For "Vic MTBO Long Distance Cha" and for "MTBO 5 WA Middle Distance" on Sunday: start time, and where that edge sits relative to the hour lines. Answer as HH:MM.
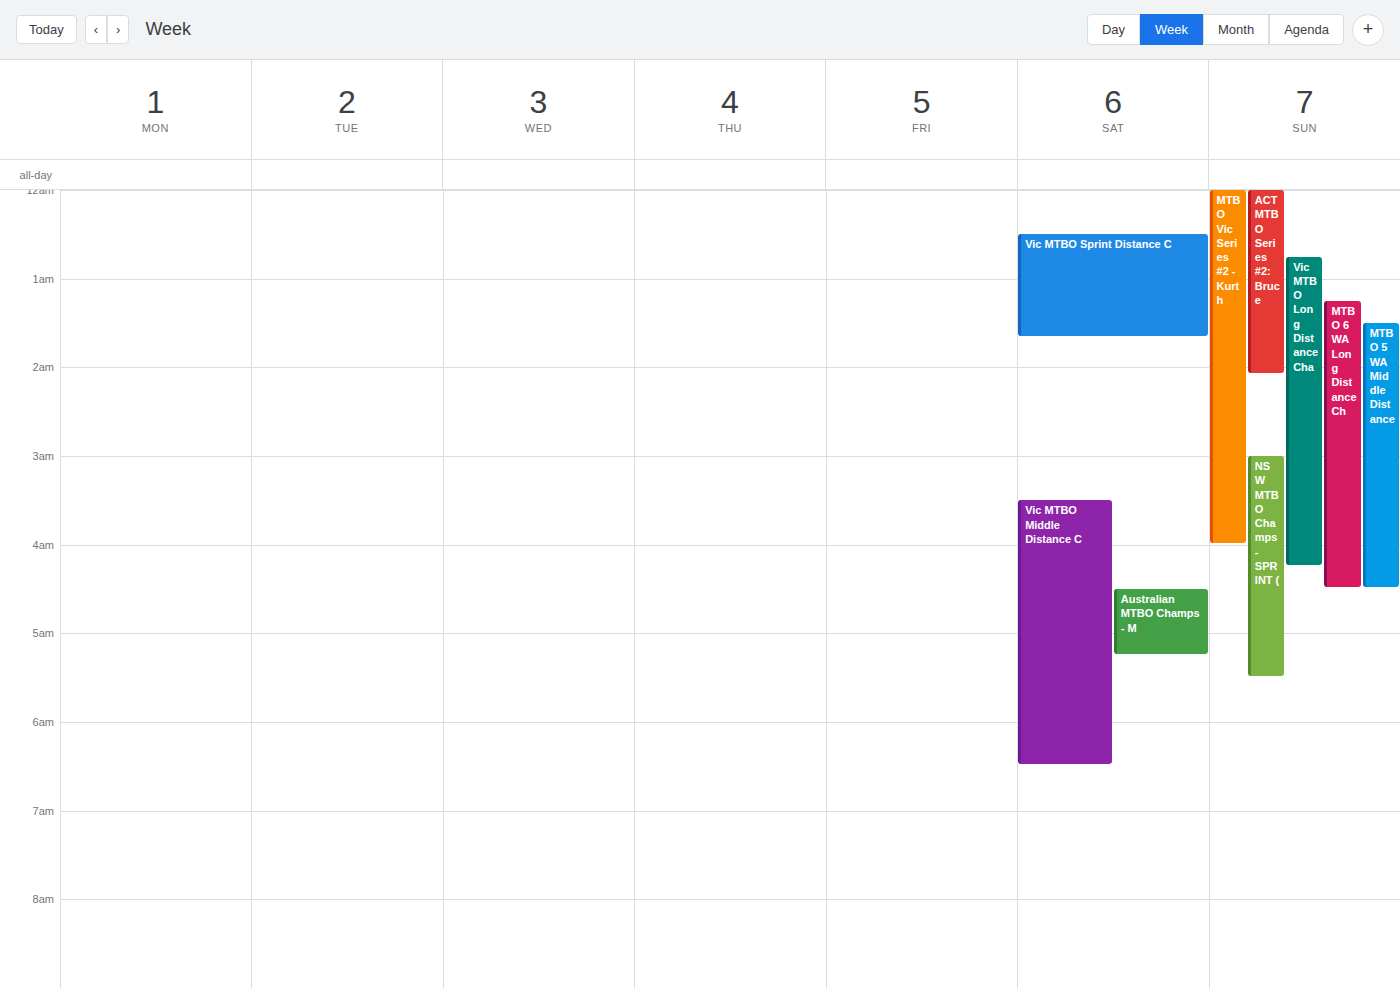
"Vic MTBO Long Distance Cha": 00:45, neither: three quarters of the way from the 00:00 line to the 01:00 line. "MTBO 5 WA Middle Distance": 01:30, halfway between the 01:00 and 02:00 lines.